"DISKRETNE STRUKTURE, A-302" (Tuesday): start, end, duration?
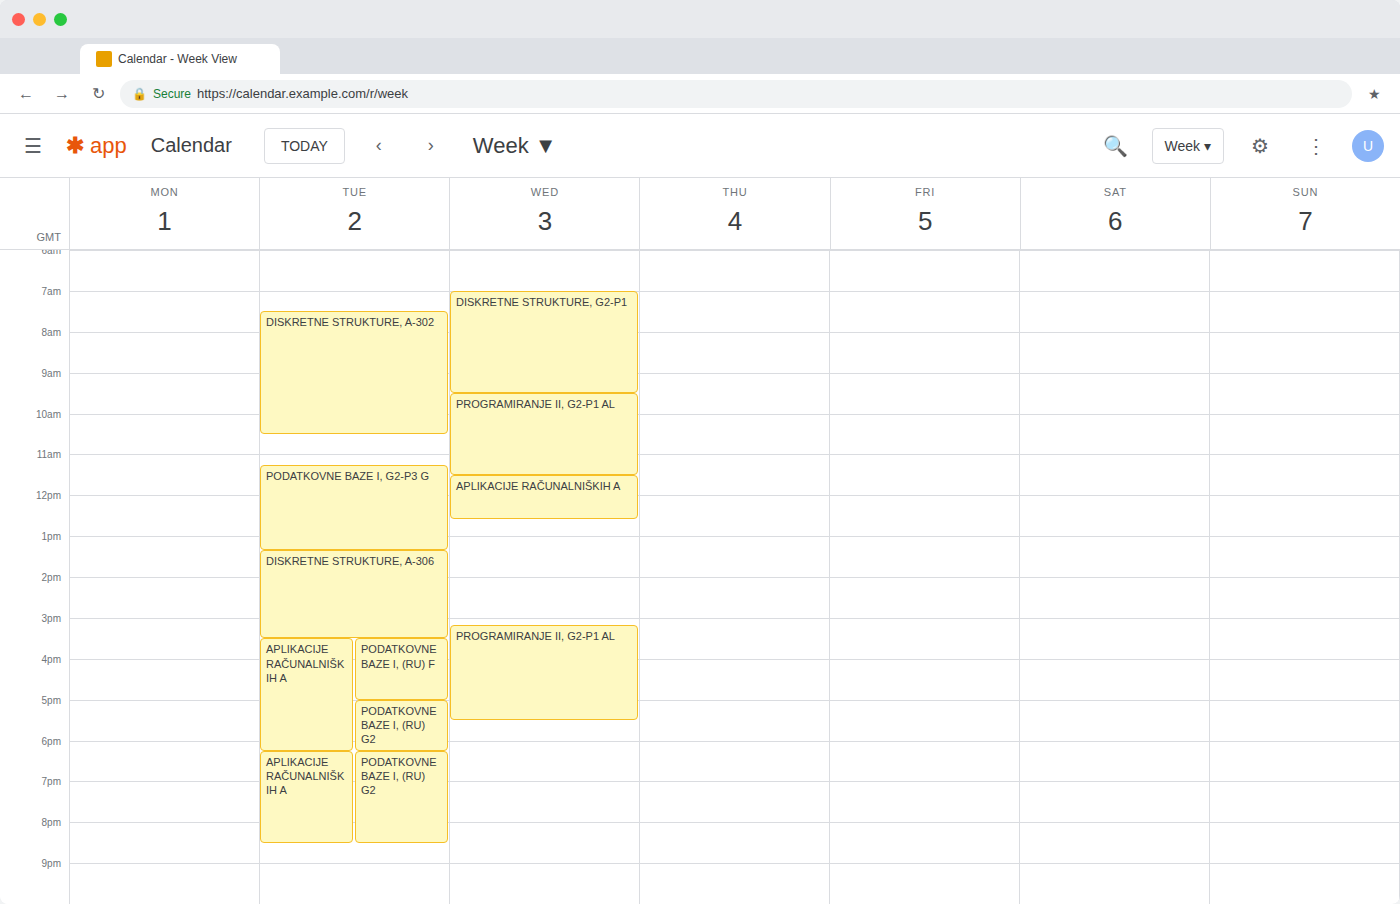
7:30 AM to 10:30 AM, 3 hours